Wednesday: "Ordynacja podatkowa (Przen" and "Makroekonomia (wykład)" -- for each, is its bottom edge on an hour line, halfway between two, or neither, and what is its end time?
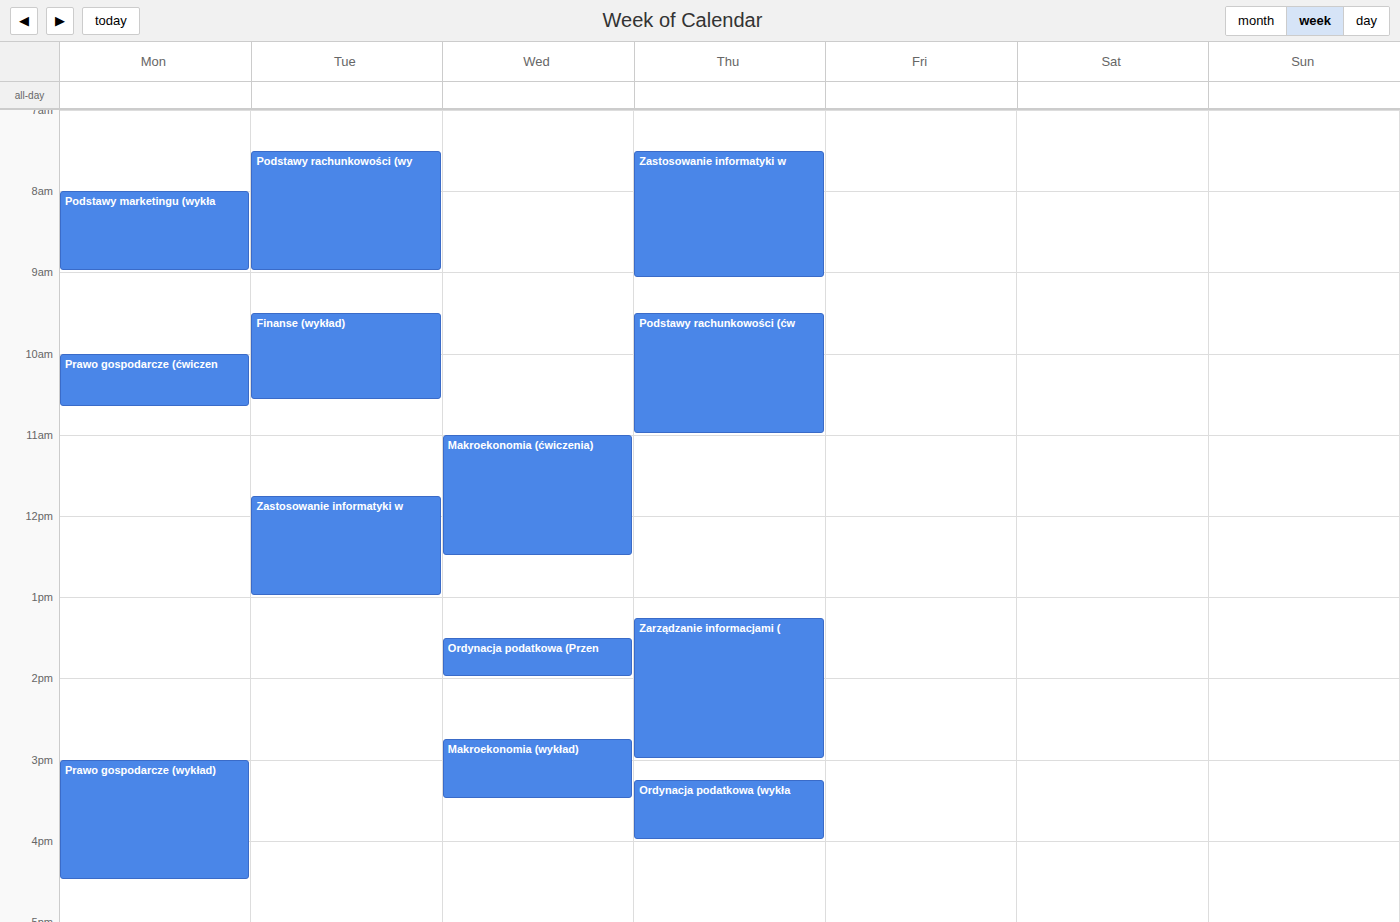
"Ordynacja podatkowa (Przen": 2:00 PM, exactly on the 2 PM line. "Makroekonomia (wykład)": 3:30 PM, halfway between the 3 PM and 4 PM lines.